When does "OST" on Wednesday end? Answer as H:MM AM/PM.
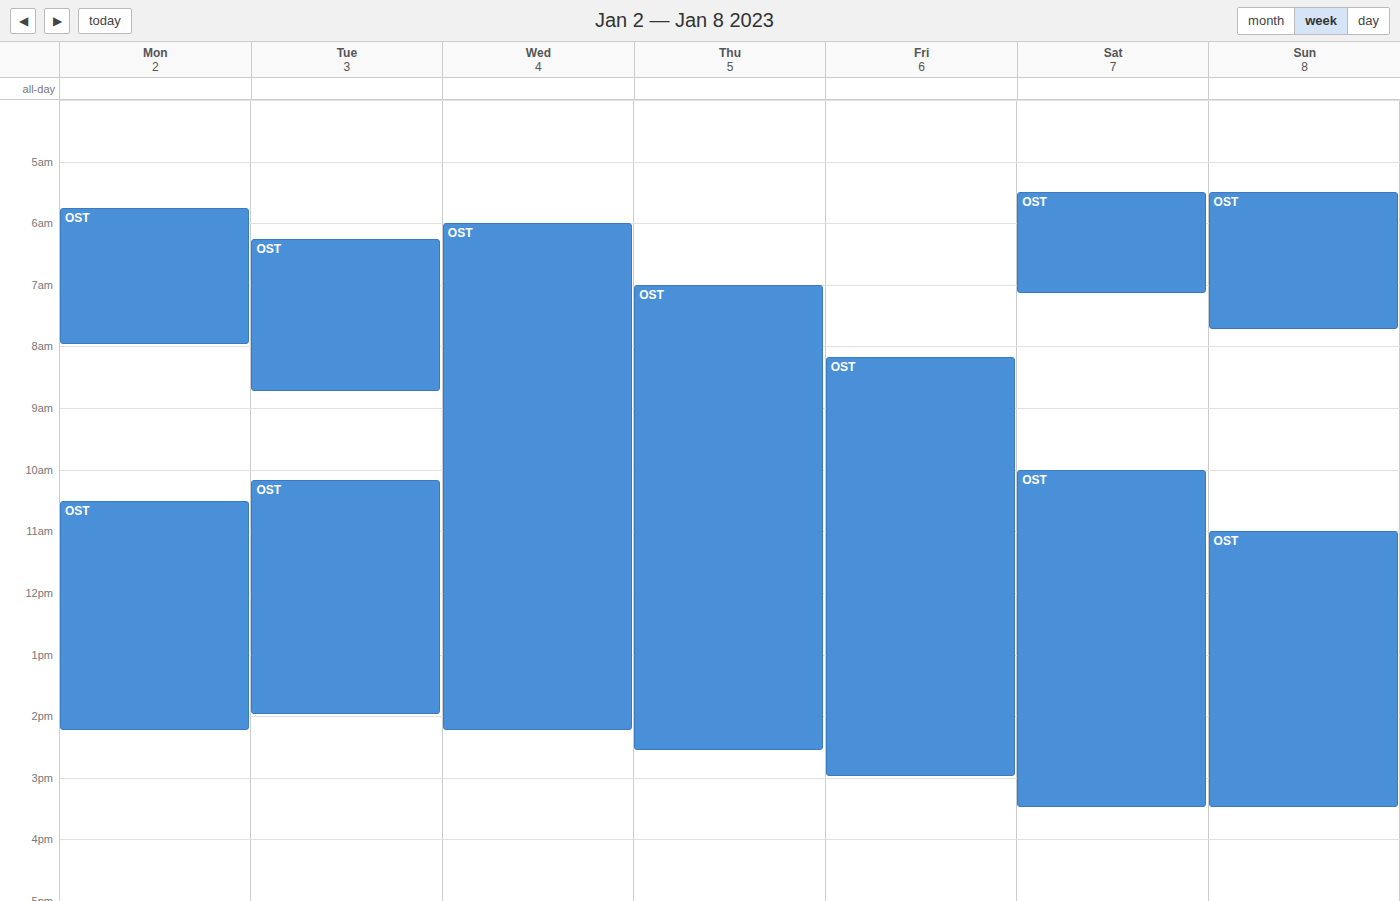
2:15 PM